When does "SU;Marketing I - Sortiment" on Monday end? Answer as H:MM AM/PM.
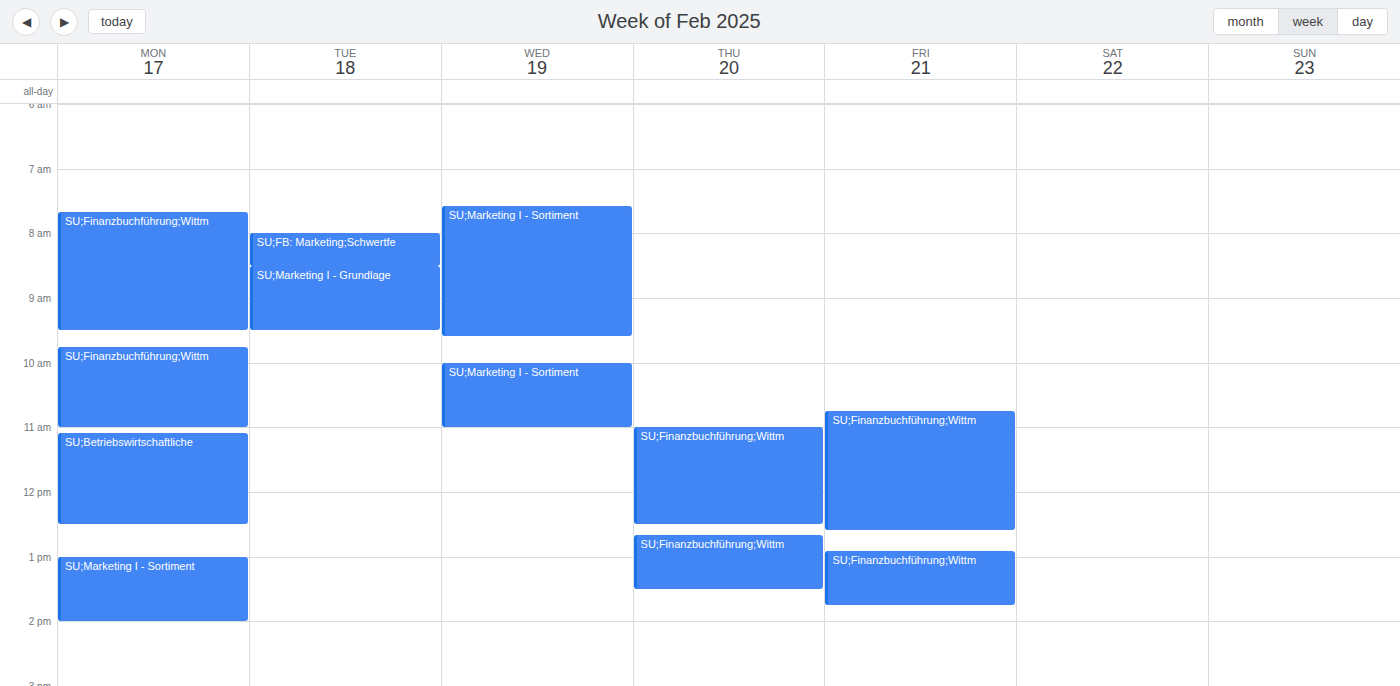
2:00 PM